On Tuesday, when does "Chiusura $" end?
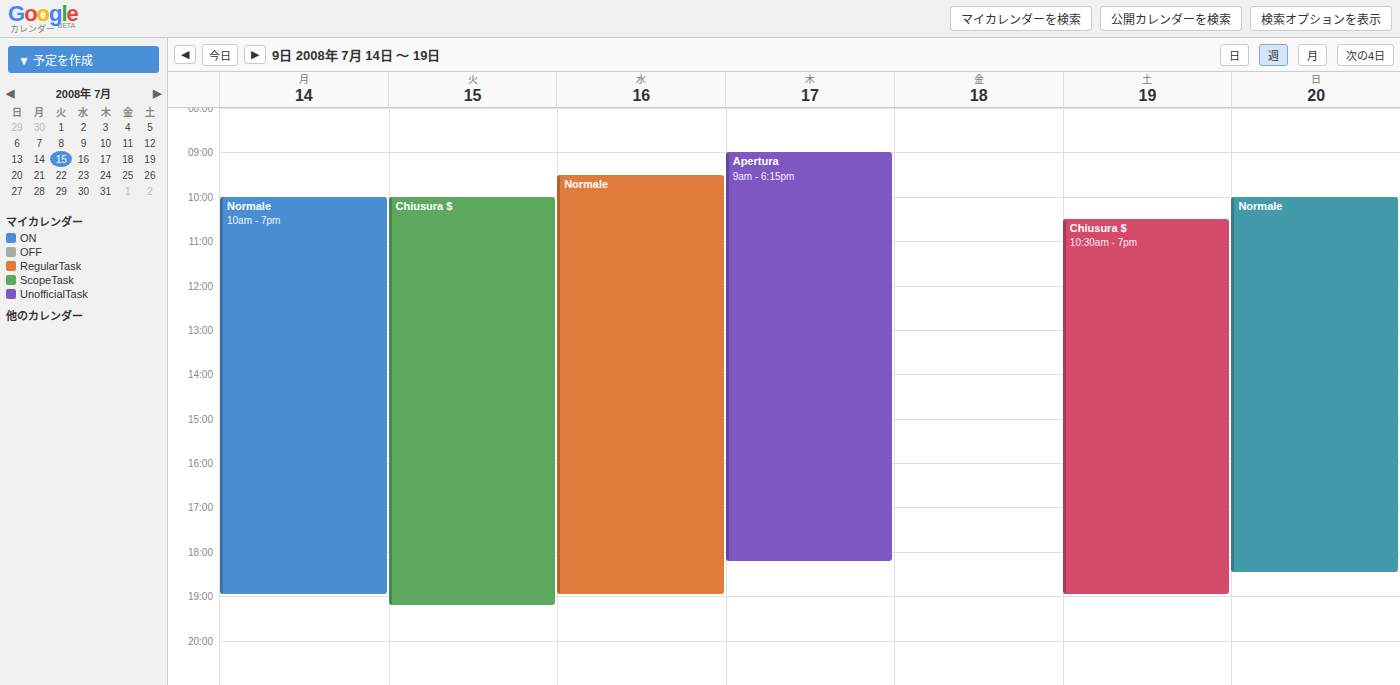
7:15 PM